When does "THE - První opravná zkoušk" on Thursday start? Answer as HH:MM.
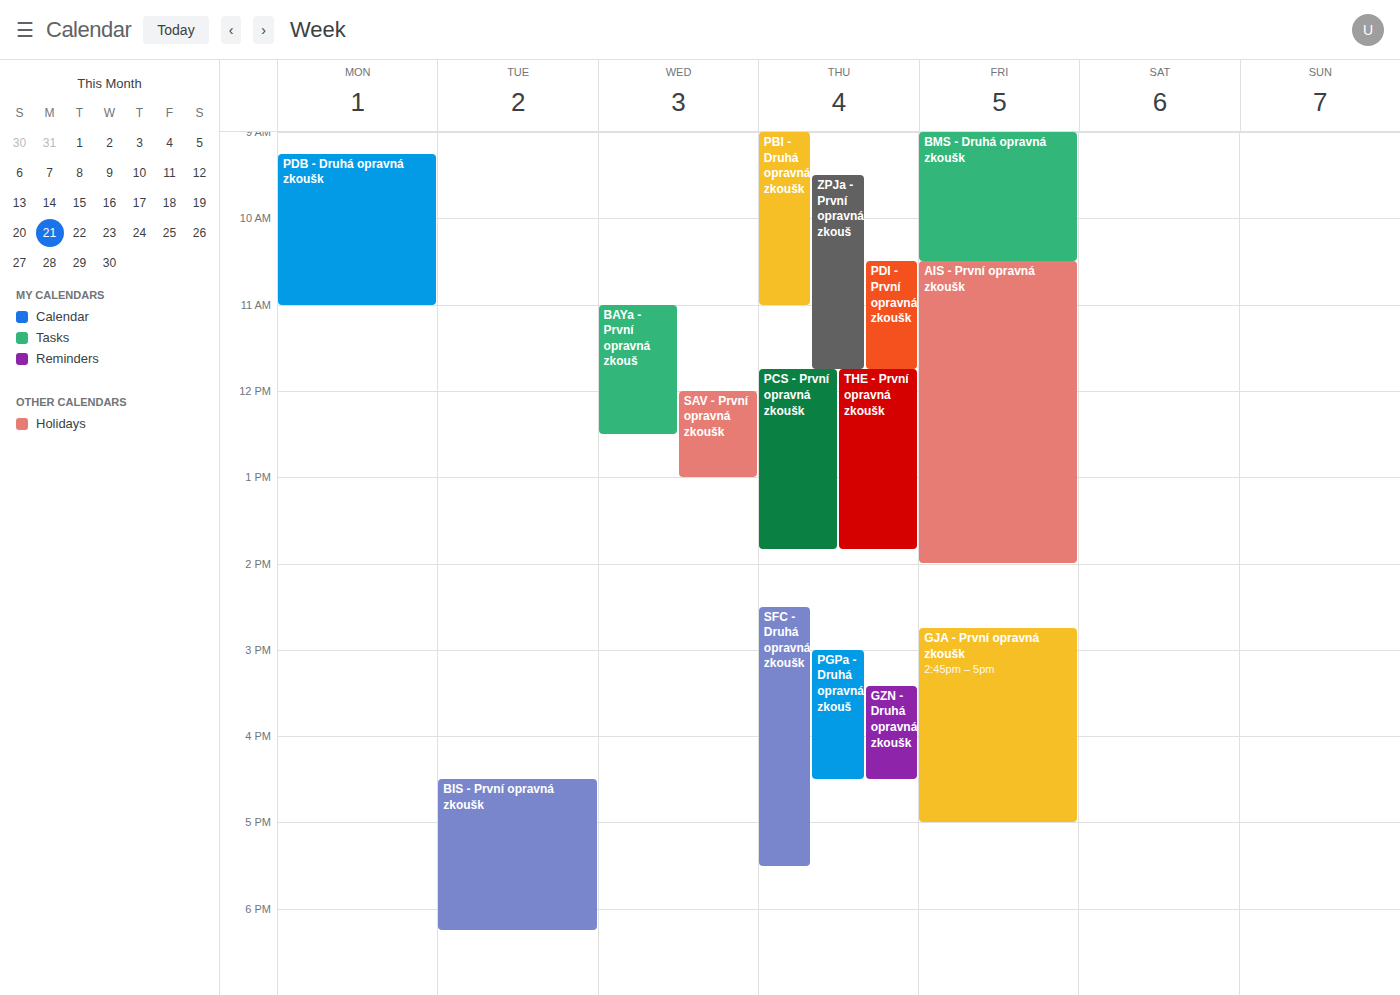
11:45